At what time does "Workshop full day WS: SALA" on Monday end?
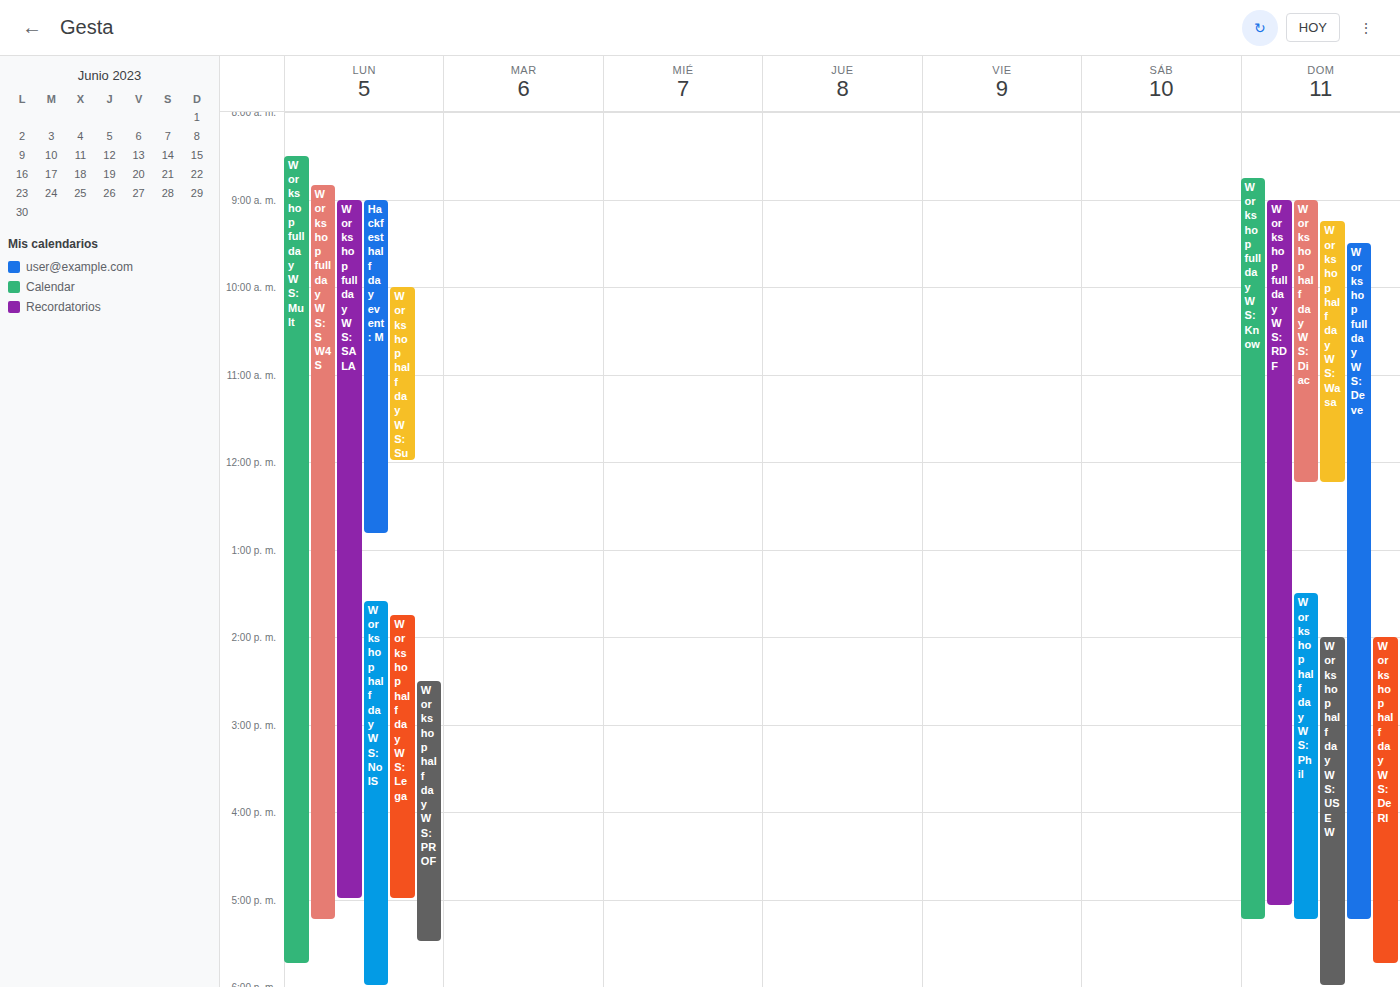
5:00 PM